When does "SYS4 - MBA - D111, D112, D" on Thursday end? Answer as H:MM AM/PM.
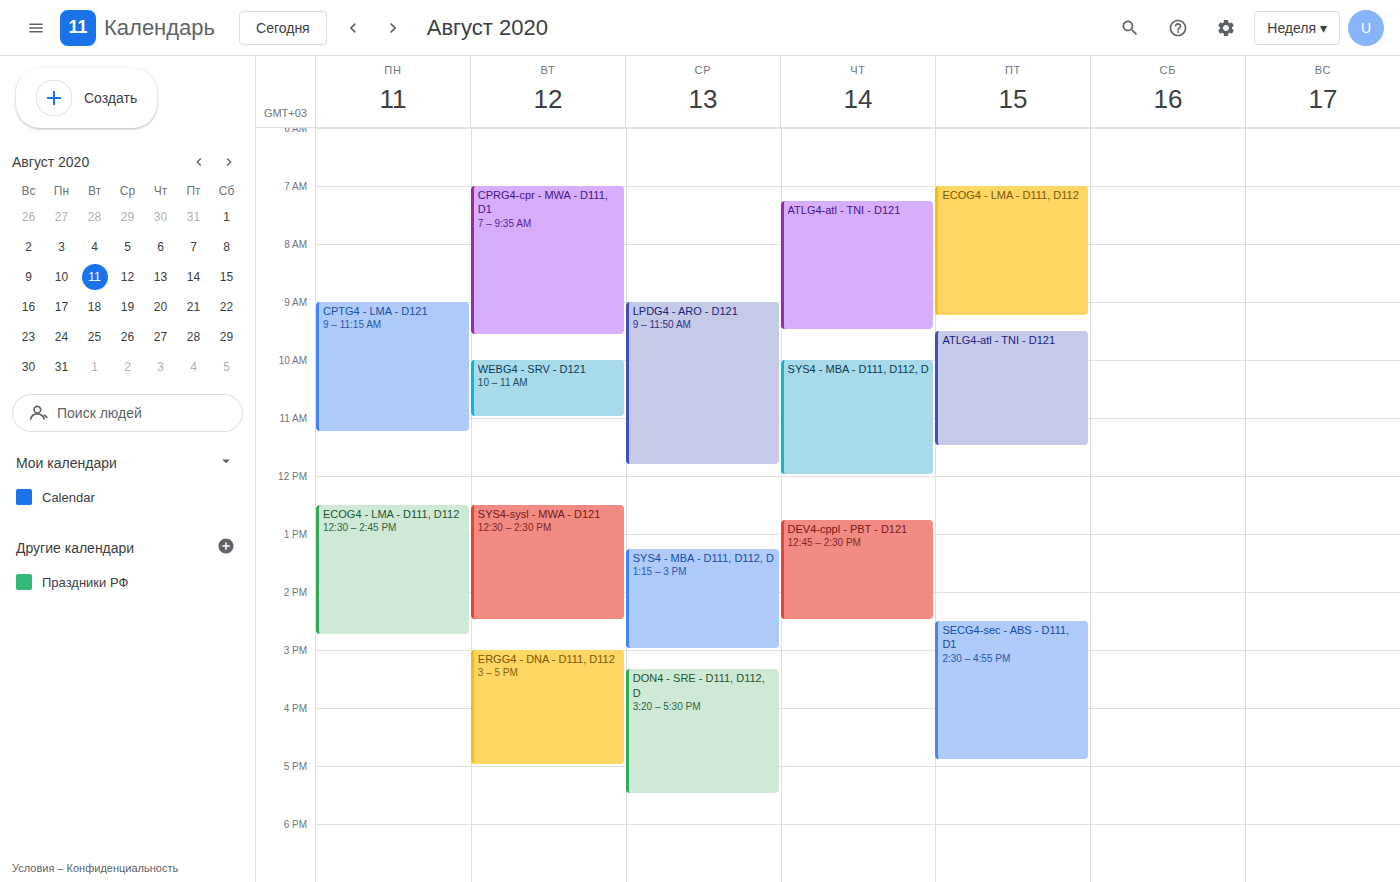
12:00 PM